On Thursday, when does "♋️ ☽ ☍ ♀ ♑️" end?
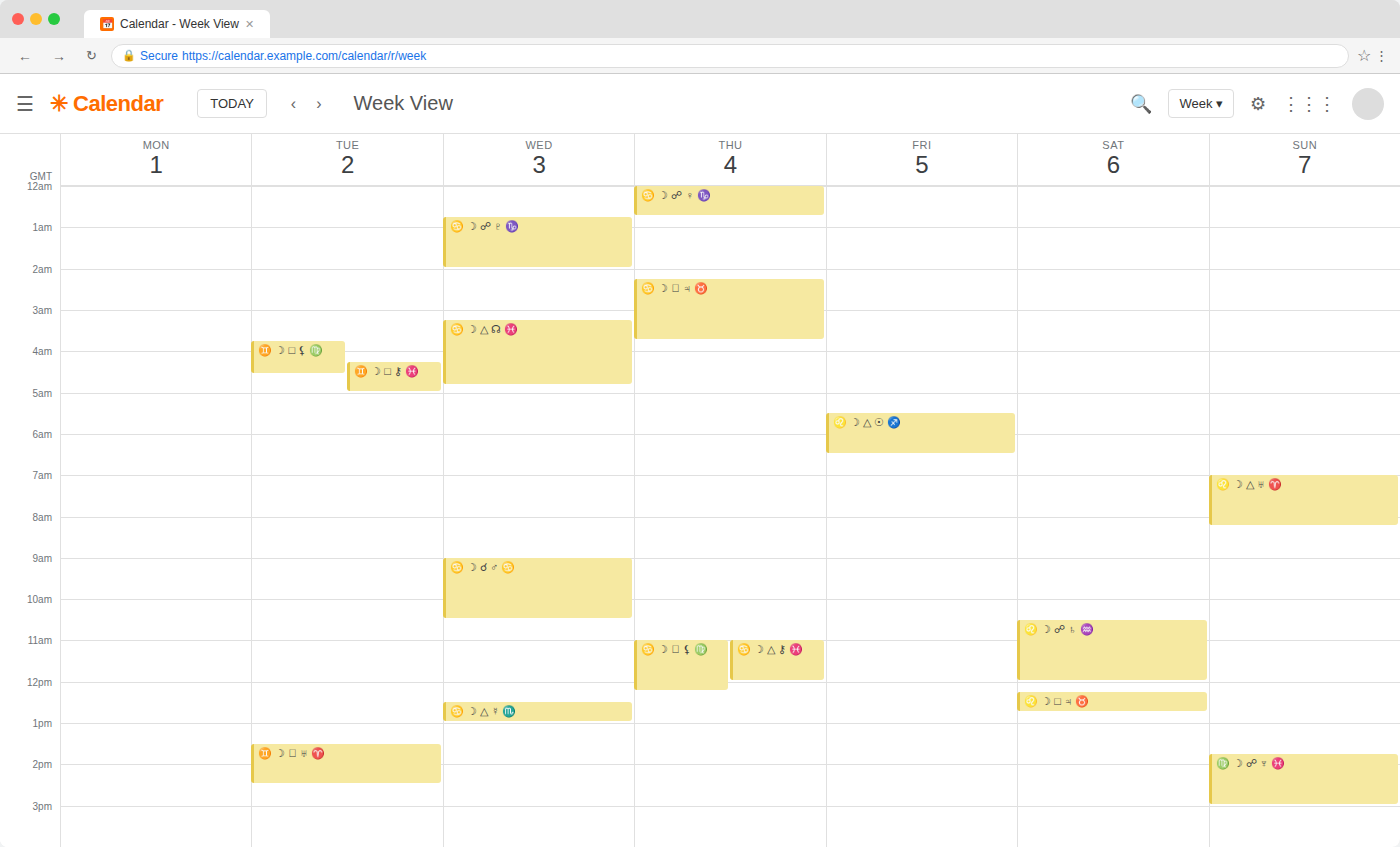
12:45 AM